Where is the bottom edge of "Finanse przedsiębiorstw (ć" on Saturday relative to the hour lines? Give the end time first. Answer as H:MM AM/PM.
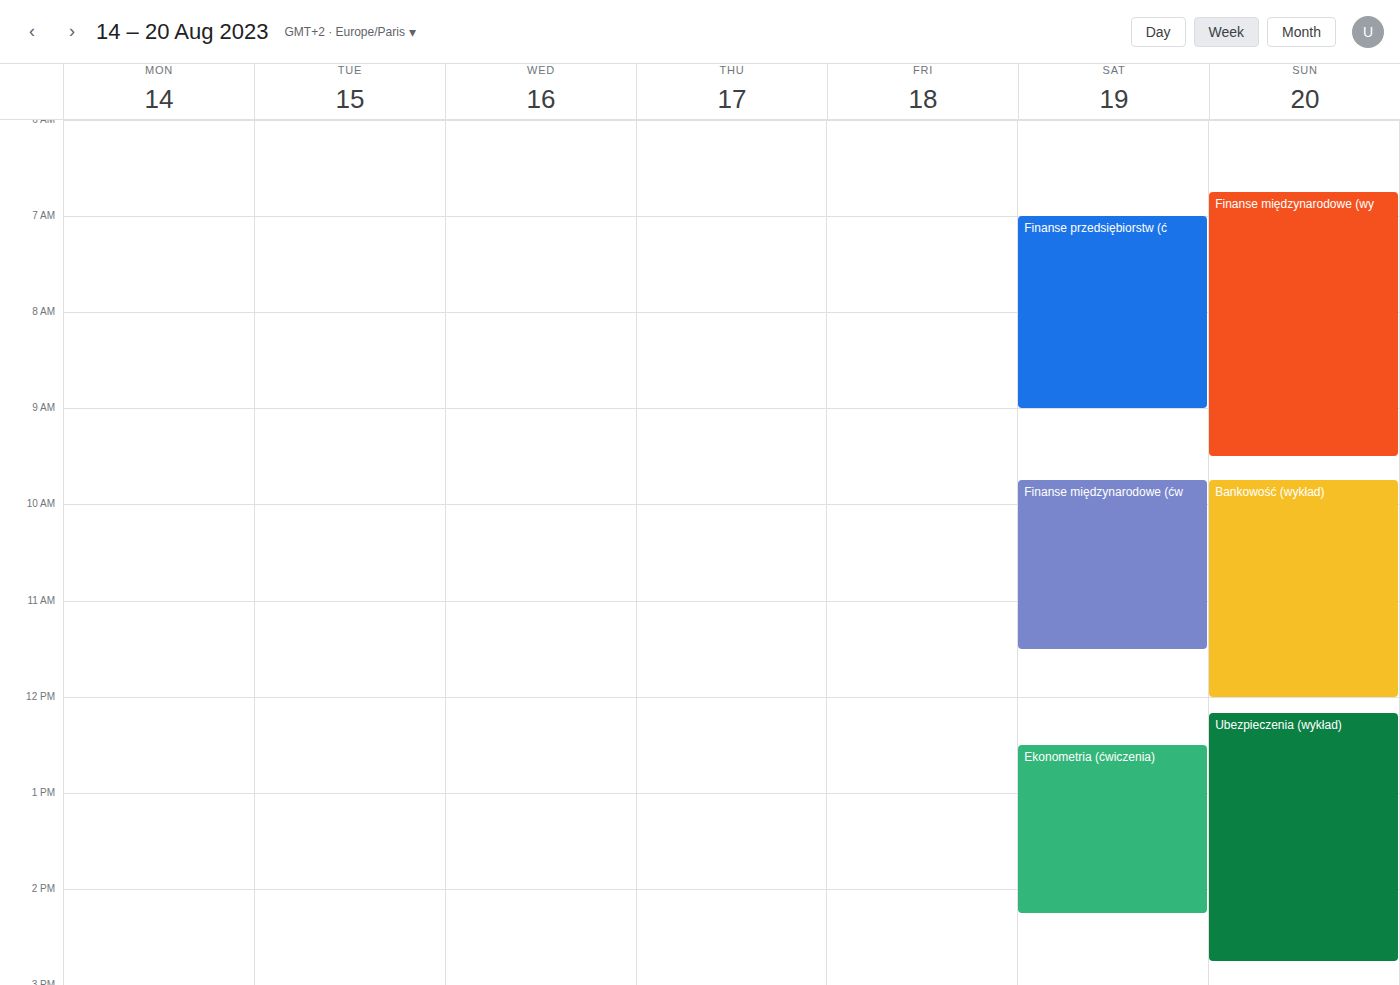
9:00 AM -- exactly on the 9 AM line.